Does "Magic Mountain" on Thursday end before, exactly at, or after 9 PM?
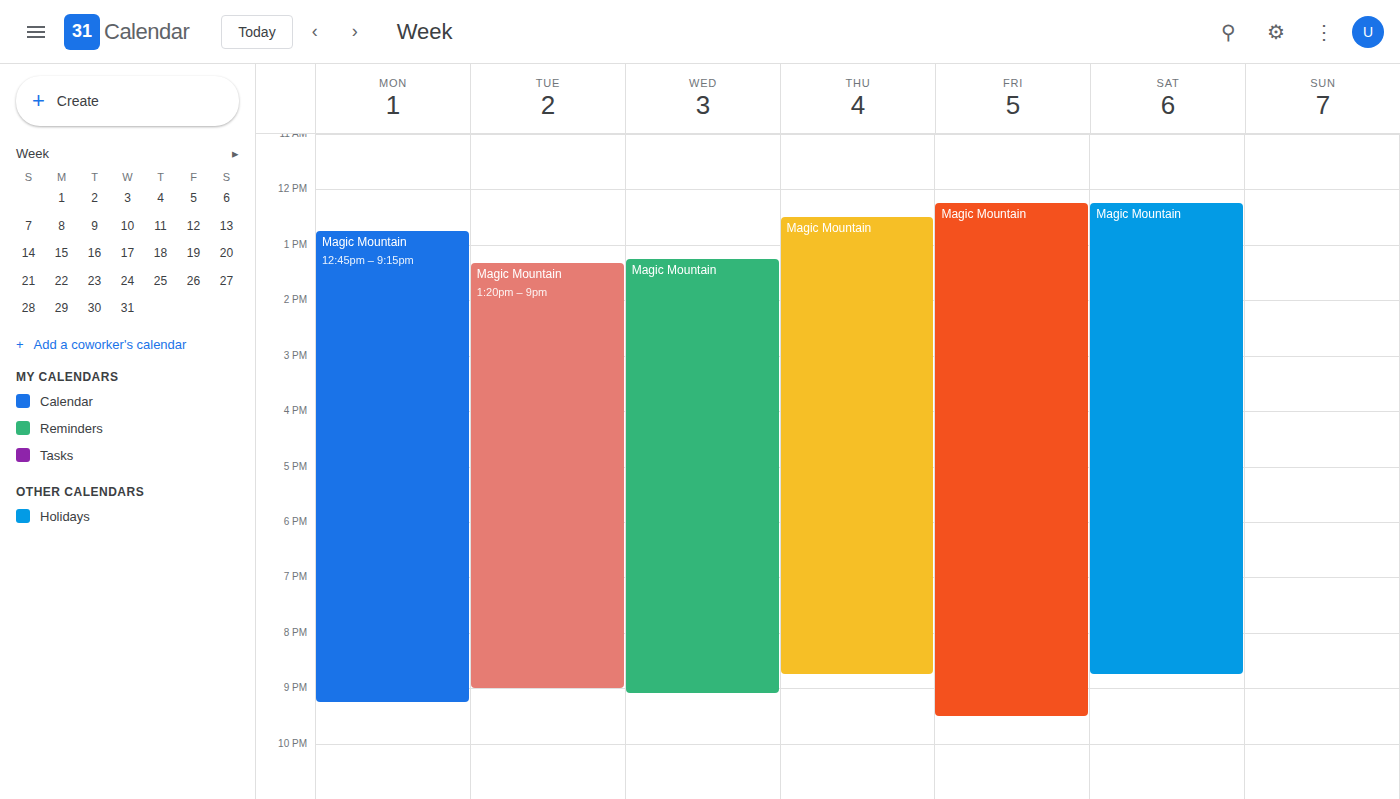
8:45 PM -- before 9 PM, 15 minutes above the 9 PM line.